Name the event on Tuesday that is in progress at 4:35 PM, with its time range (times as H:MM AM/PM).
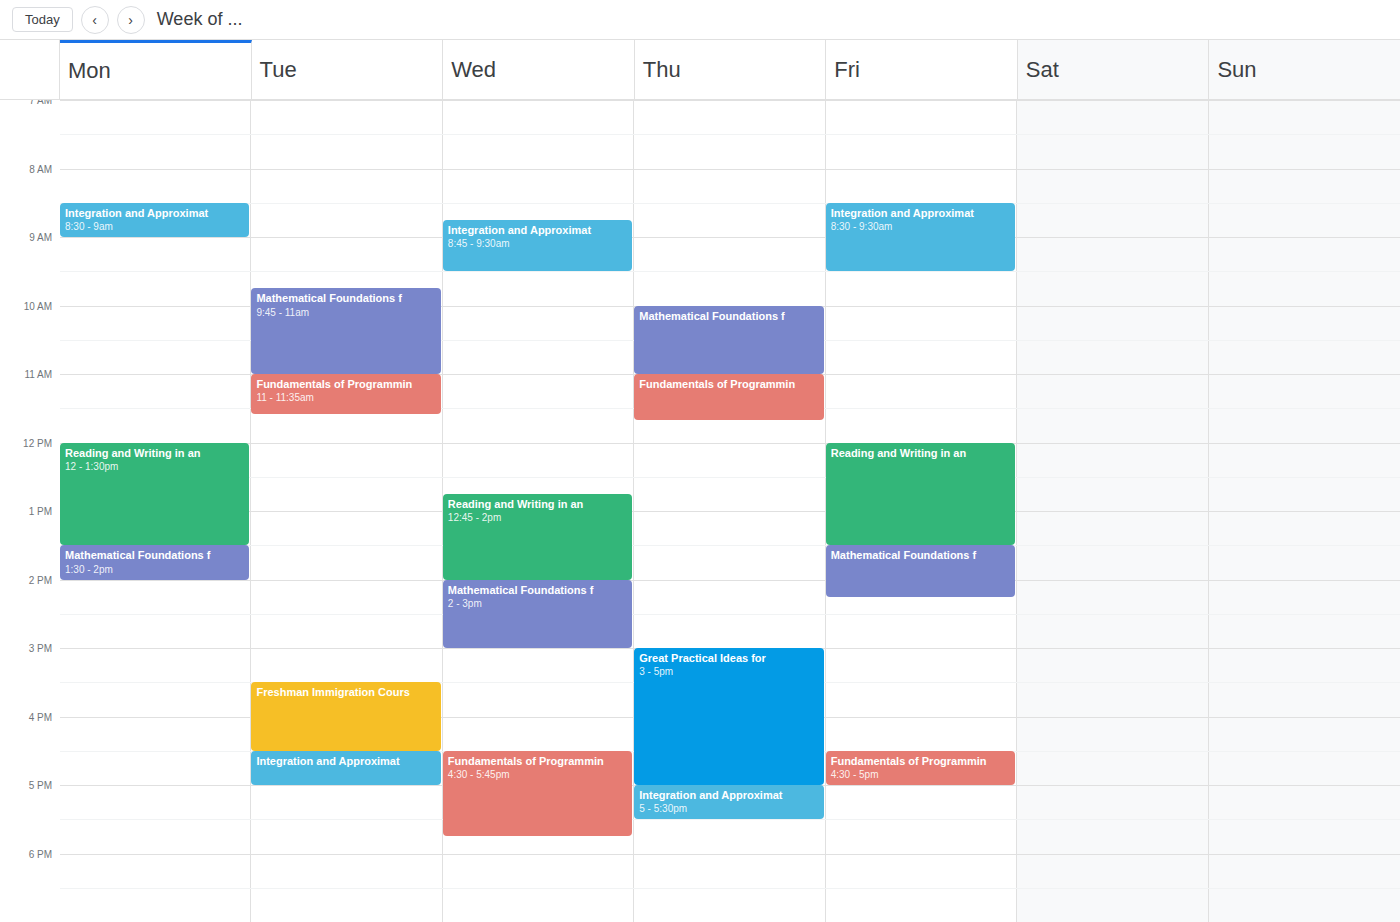
"Integration and Approximat", 4:30 PM to 5:00 PM